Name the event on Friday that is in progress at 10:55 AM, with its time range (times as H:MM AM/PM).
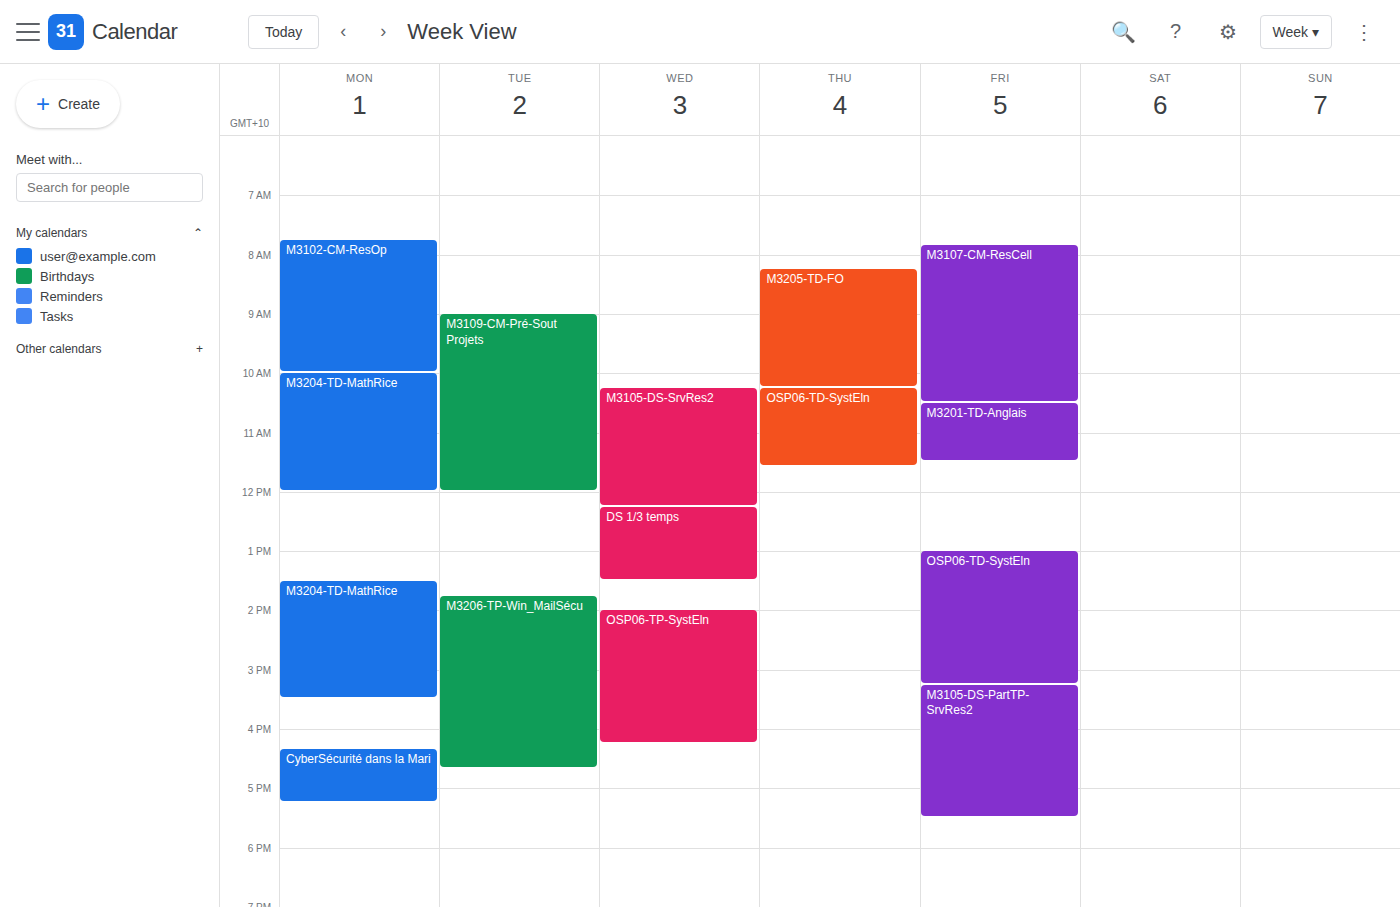
"M3201-TD-Anglais", 10:30 AM to 11:30 AM